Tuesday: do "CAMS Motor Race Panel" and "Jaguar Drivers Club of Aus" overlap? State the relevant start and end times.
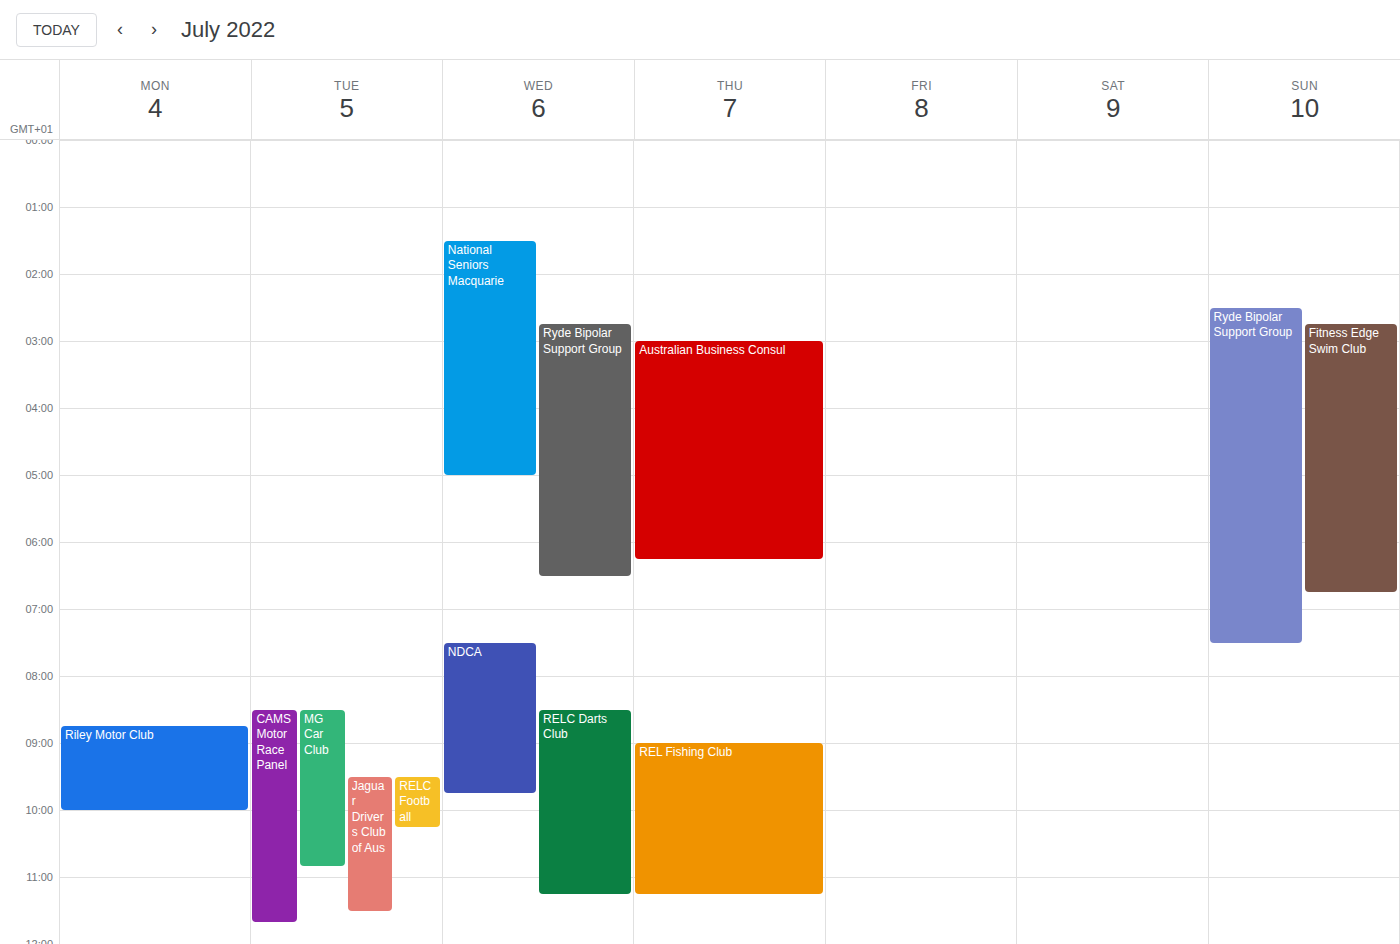
"Jaguar Drivers Club of Aus" runs 9:30 AM to 11:30 AM, inside "CAMS Motor Race Panel" -- they overlap.